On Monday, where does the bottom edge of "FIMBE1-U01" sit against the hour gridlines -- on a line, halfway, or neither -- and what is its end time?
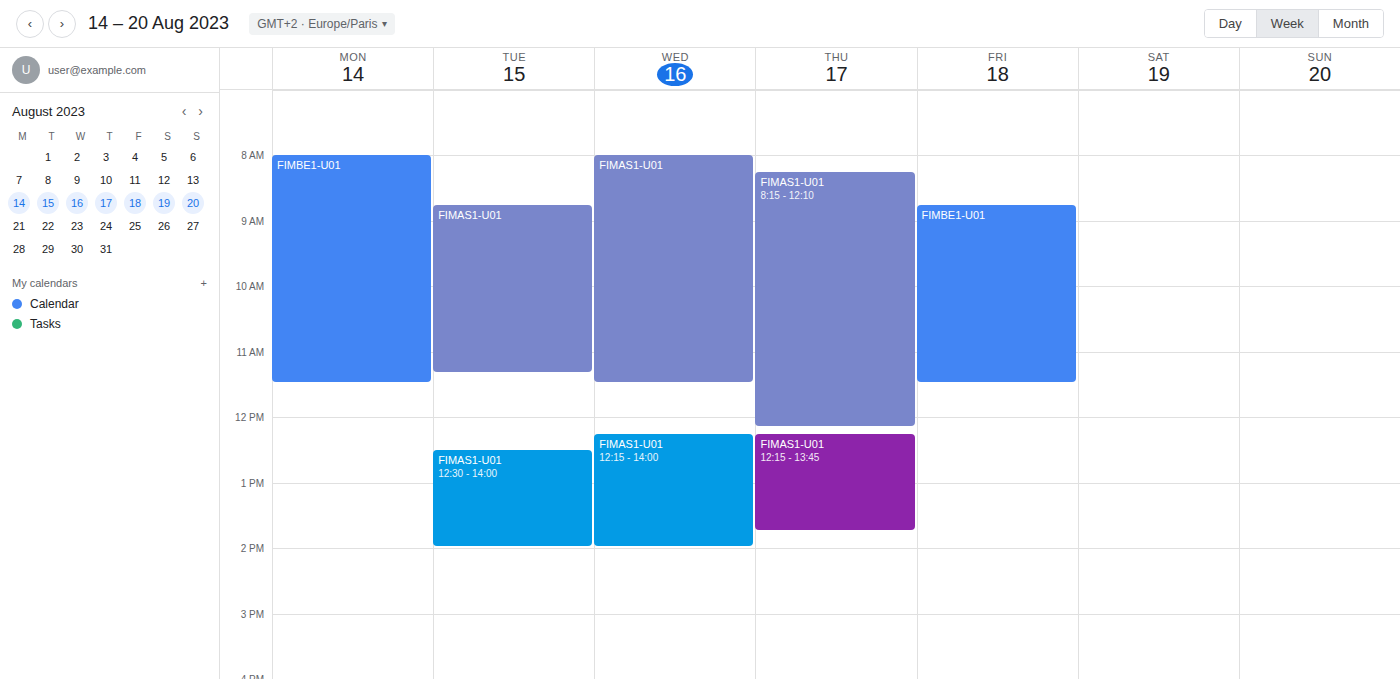
11:30 AM -- halfway between the 11 AM and 12 PM lines.